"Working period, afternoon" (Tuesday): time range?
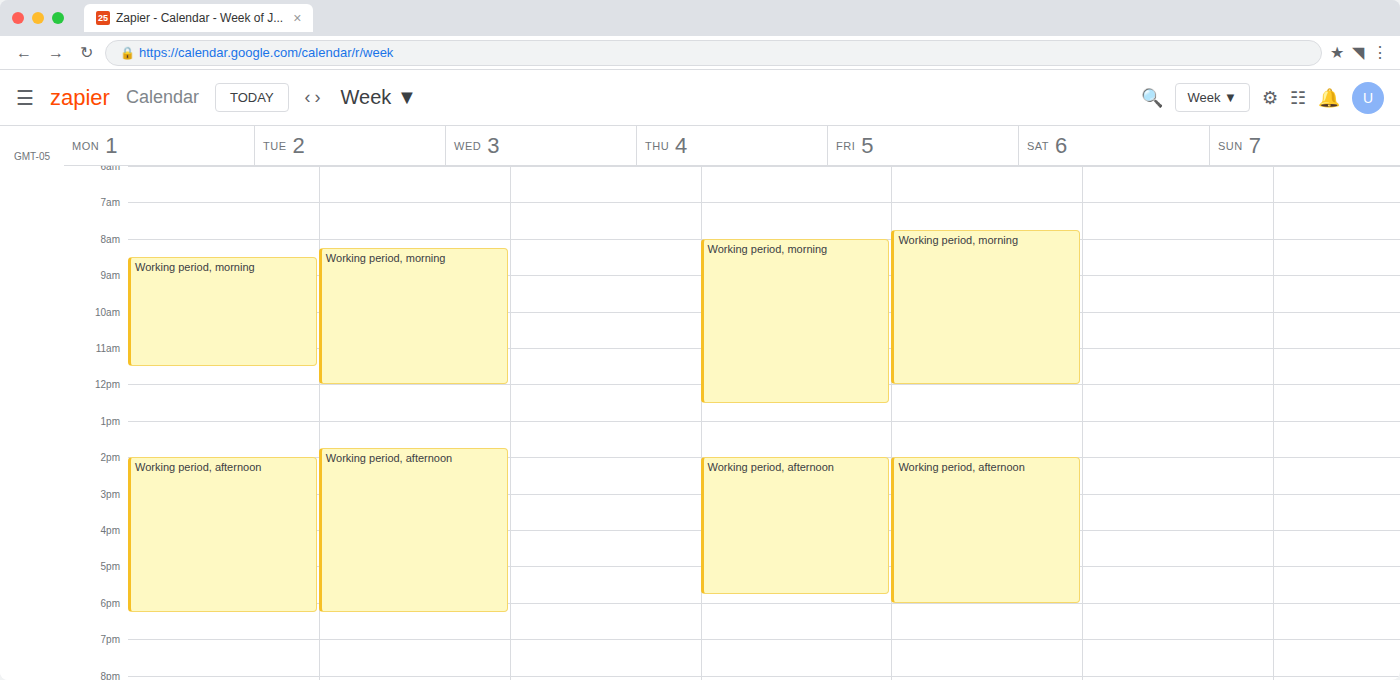
1:45 PM to 6:15 PM